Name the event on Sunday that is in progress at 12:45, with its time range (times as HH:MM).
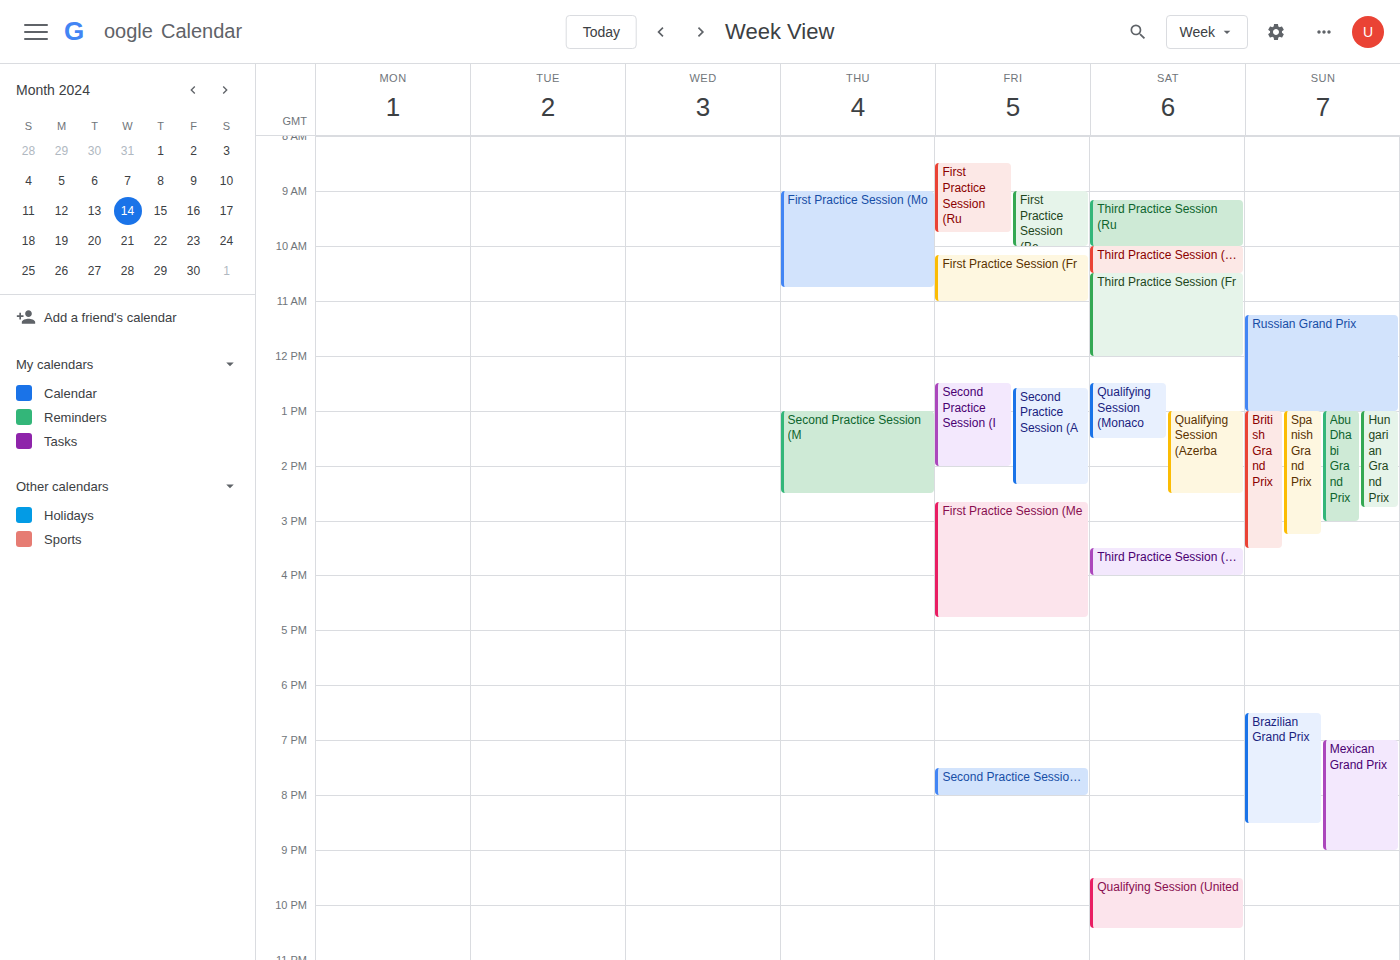
"Russian Grand Prix", 11:15 to 13:00